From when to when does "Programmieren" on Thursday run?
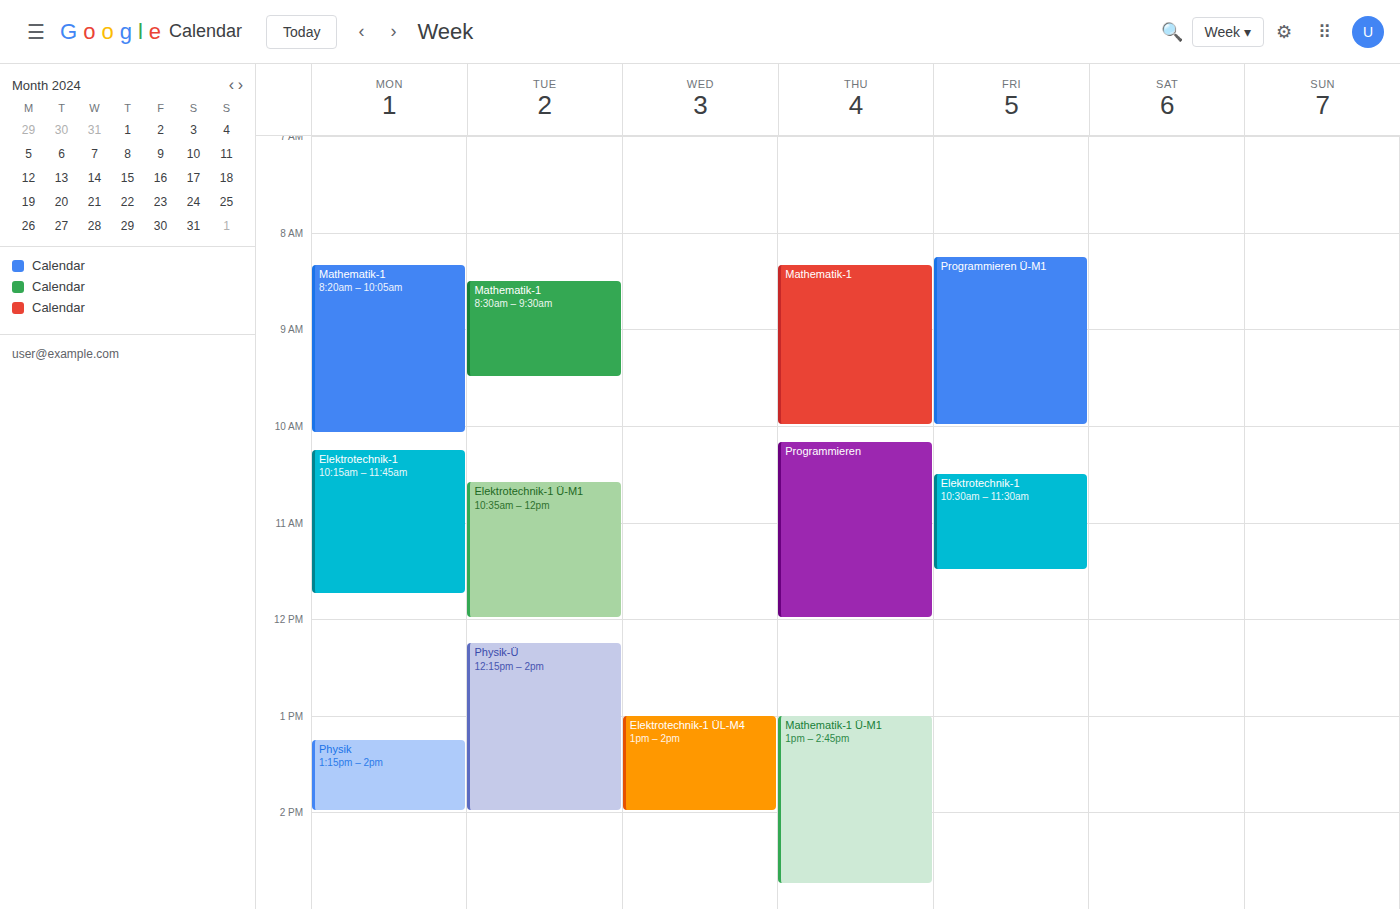
10:10 AM to 12:00 PM